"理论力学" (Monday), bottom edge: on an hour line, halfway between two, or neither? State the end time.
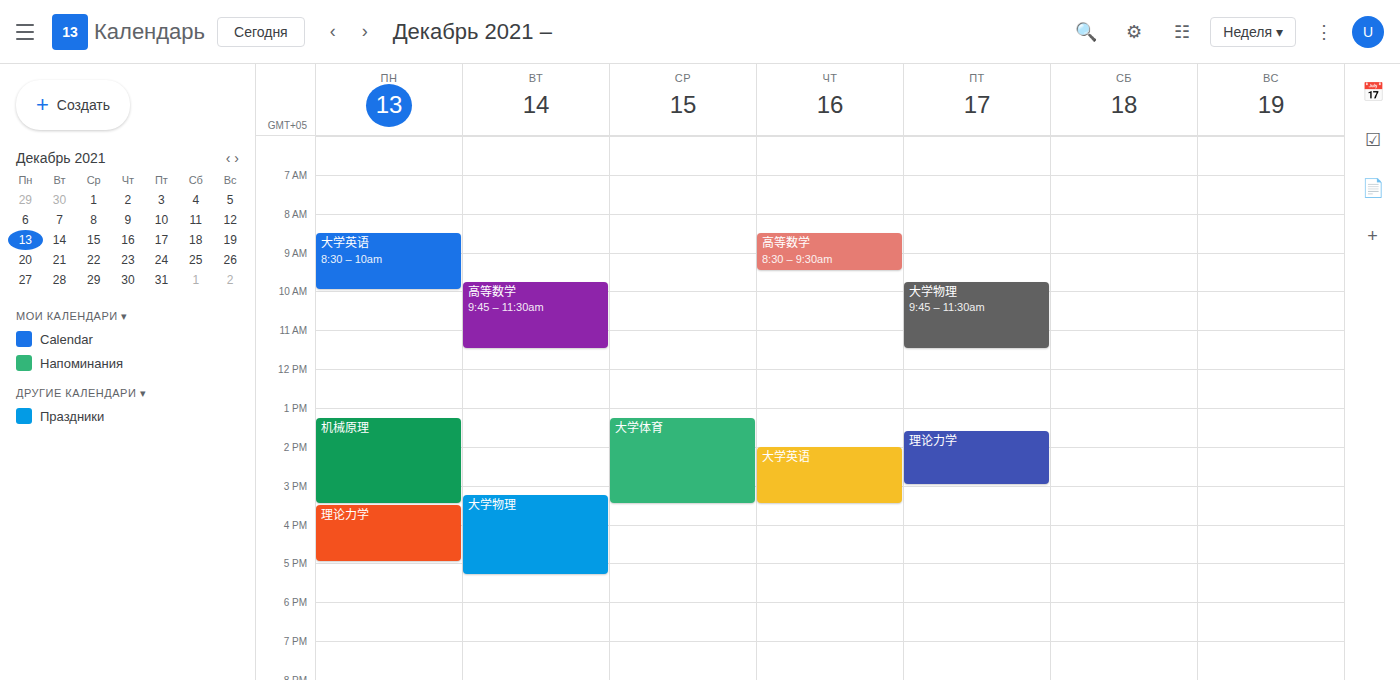
5:00 PM -- exactly on the 5 PM line.